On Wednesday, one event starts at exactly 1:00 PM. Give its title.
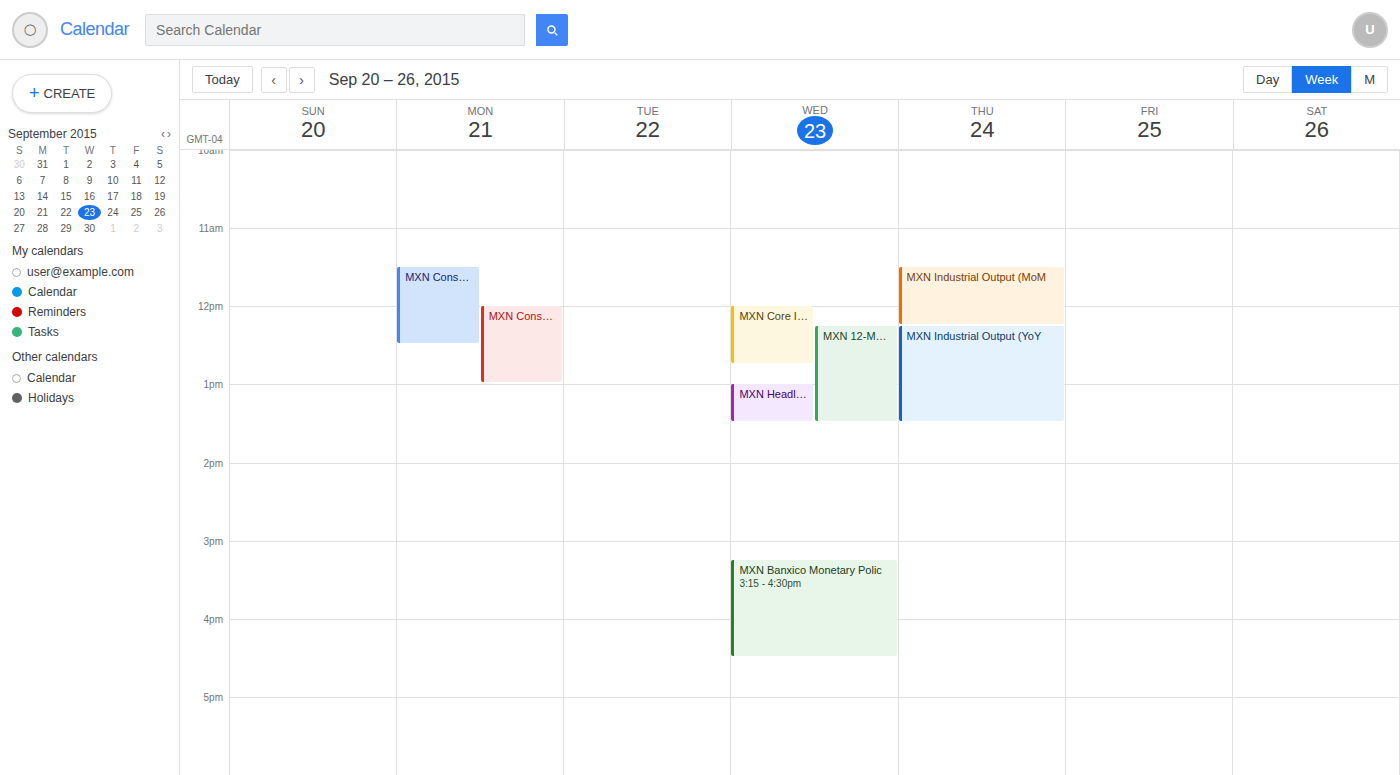
"MXN Headline Inflation(MED"